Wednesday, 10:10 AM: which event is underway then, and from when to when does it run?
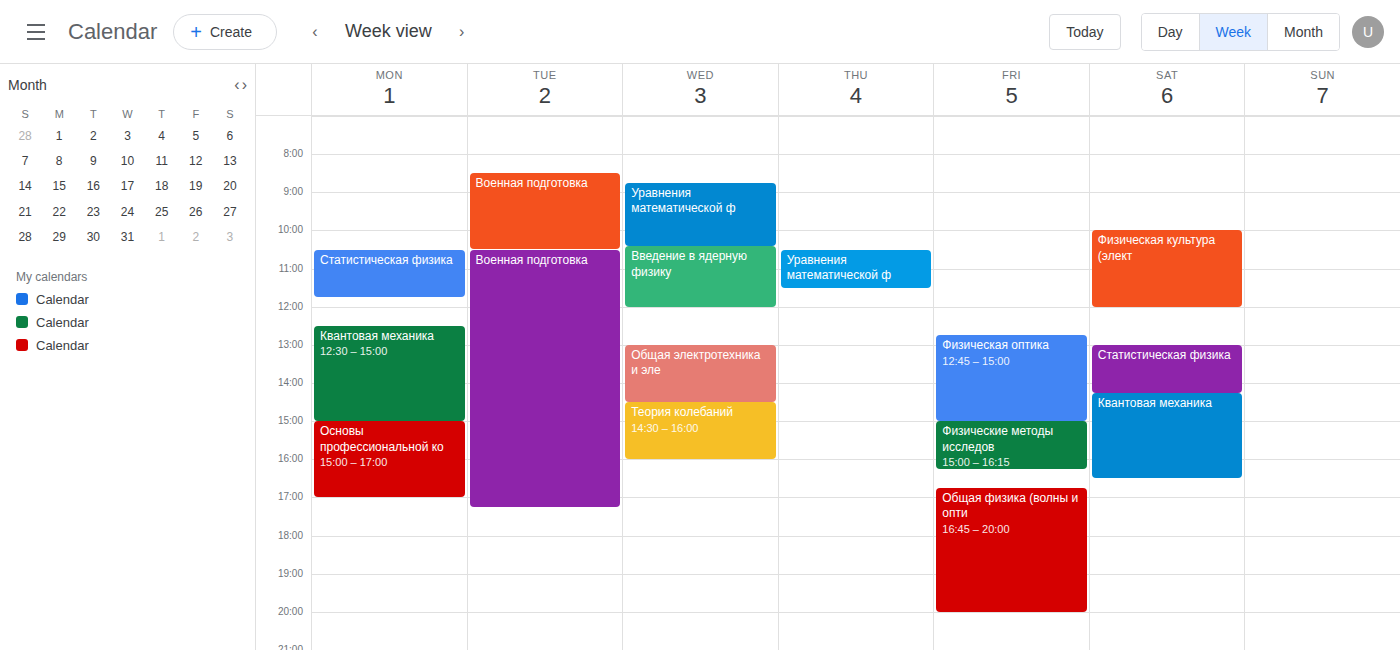
"Уравнения математической ф", 8:45 AM to 10:25 AM